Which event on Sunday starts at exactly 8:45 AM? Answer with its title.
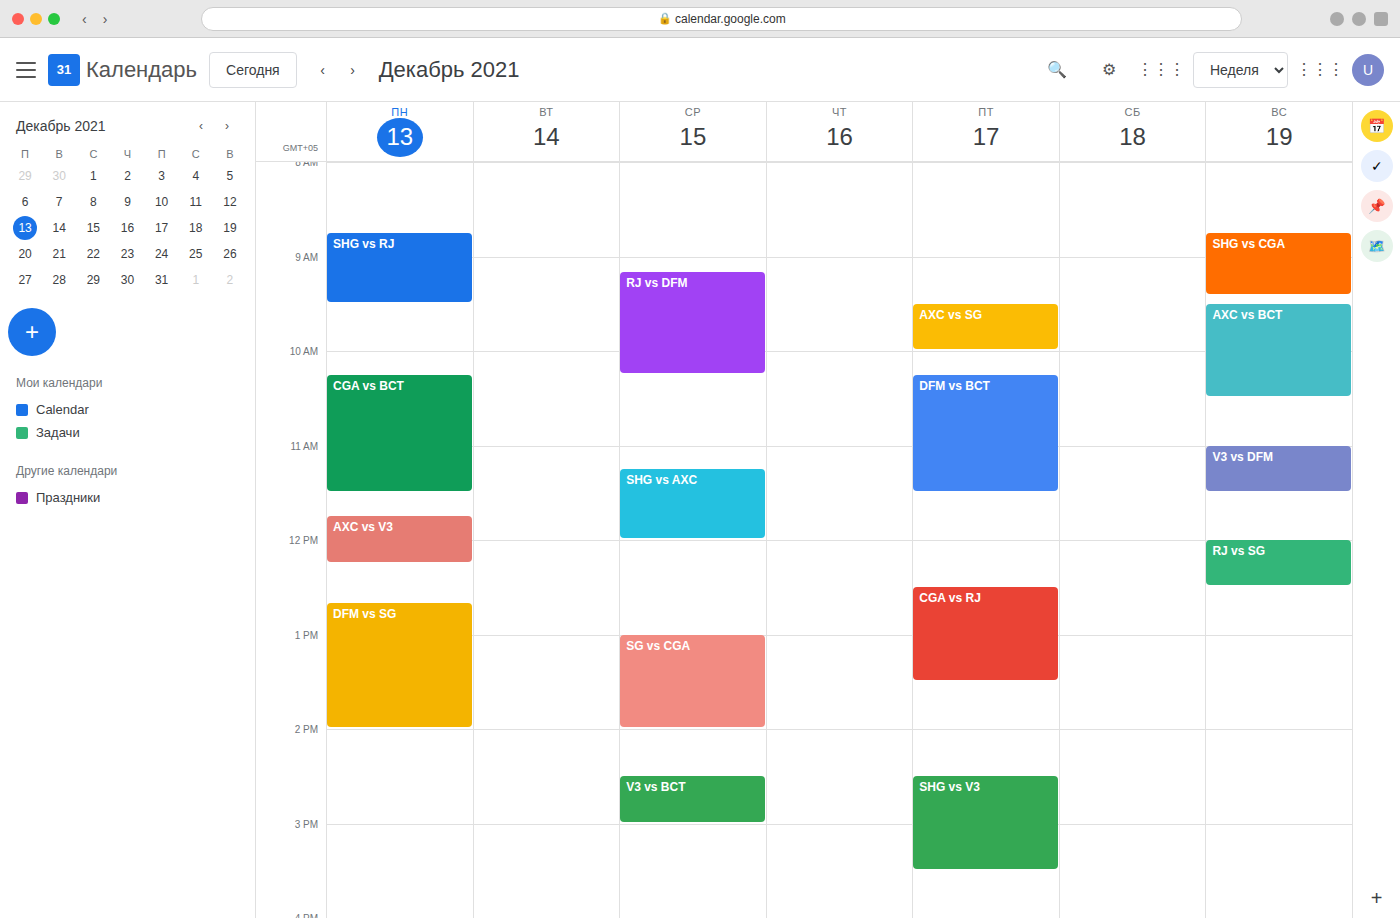
"SHG vs CGA"